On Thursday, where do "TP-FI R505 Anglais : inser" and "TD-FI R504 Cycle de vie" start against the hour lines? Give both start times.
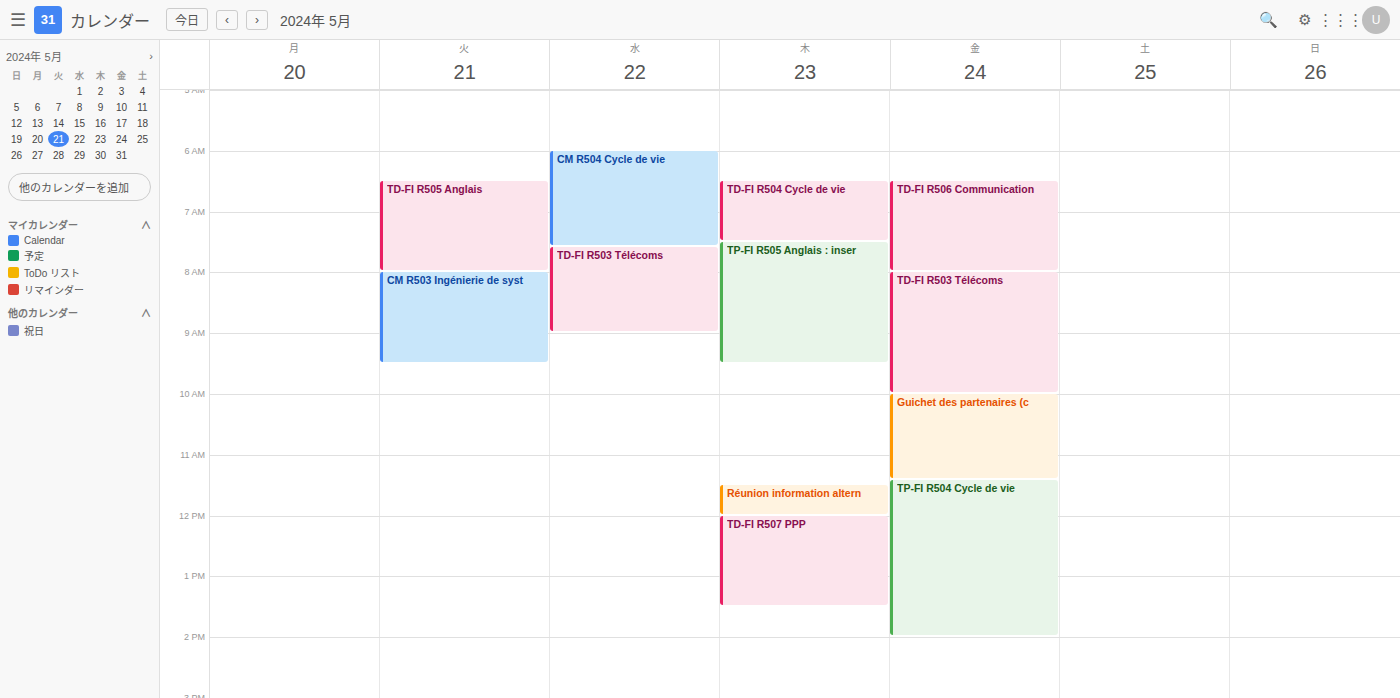
"TP-FI R505 Anglais : inser": 7:30 AM, halfway between the 7 AM and 8 AM lines. "TD-FI R504 Cycle de vie": 6:30 AM, halfway between the 6 AM and 7 AM lines.